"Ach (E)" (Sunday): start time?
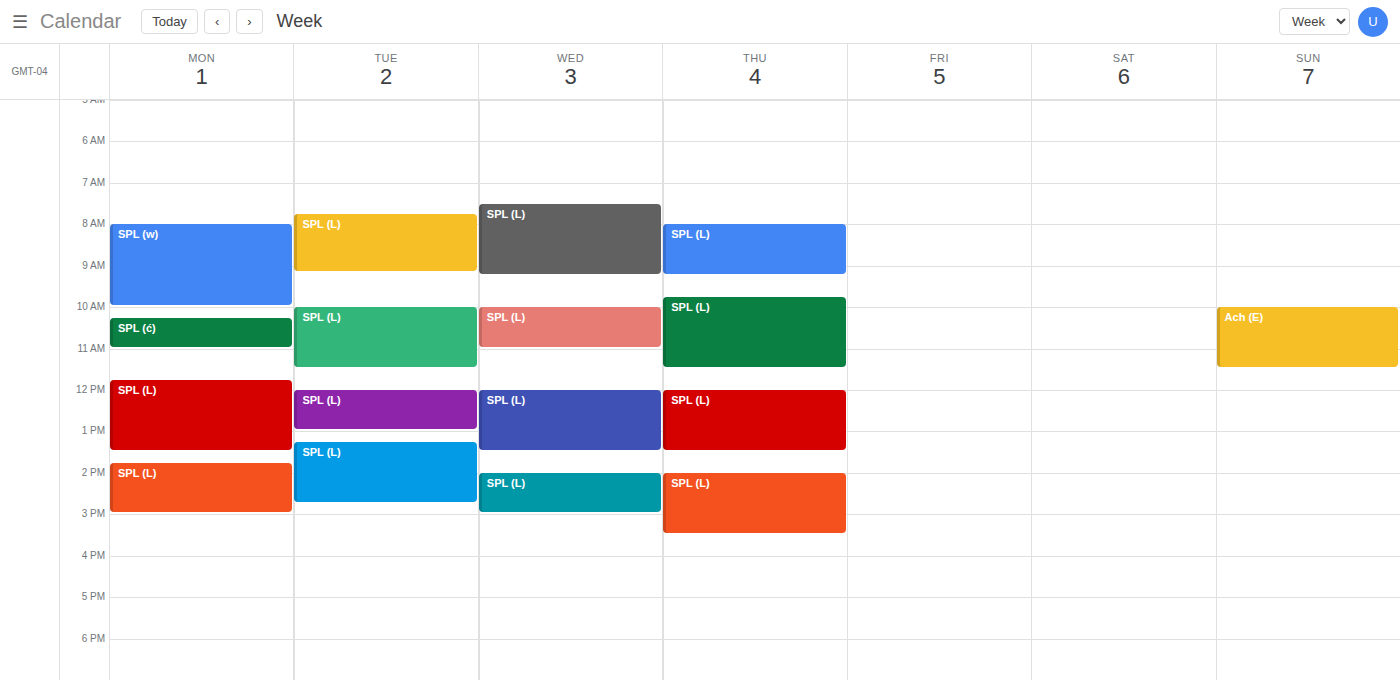
10:00